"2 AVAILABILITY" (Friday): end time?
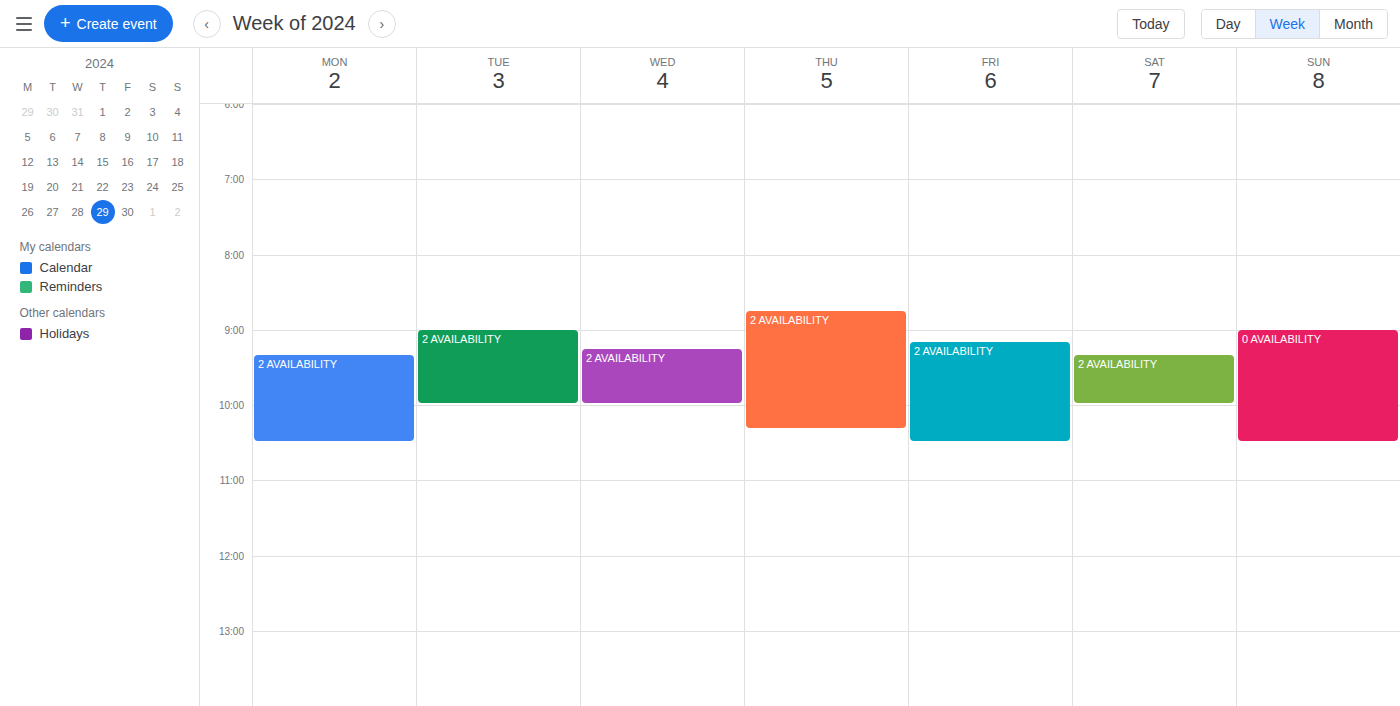
10:30 AM